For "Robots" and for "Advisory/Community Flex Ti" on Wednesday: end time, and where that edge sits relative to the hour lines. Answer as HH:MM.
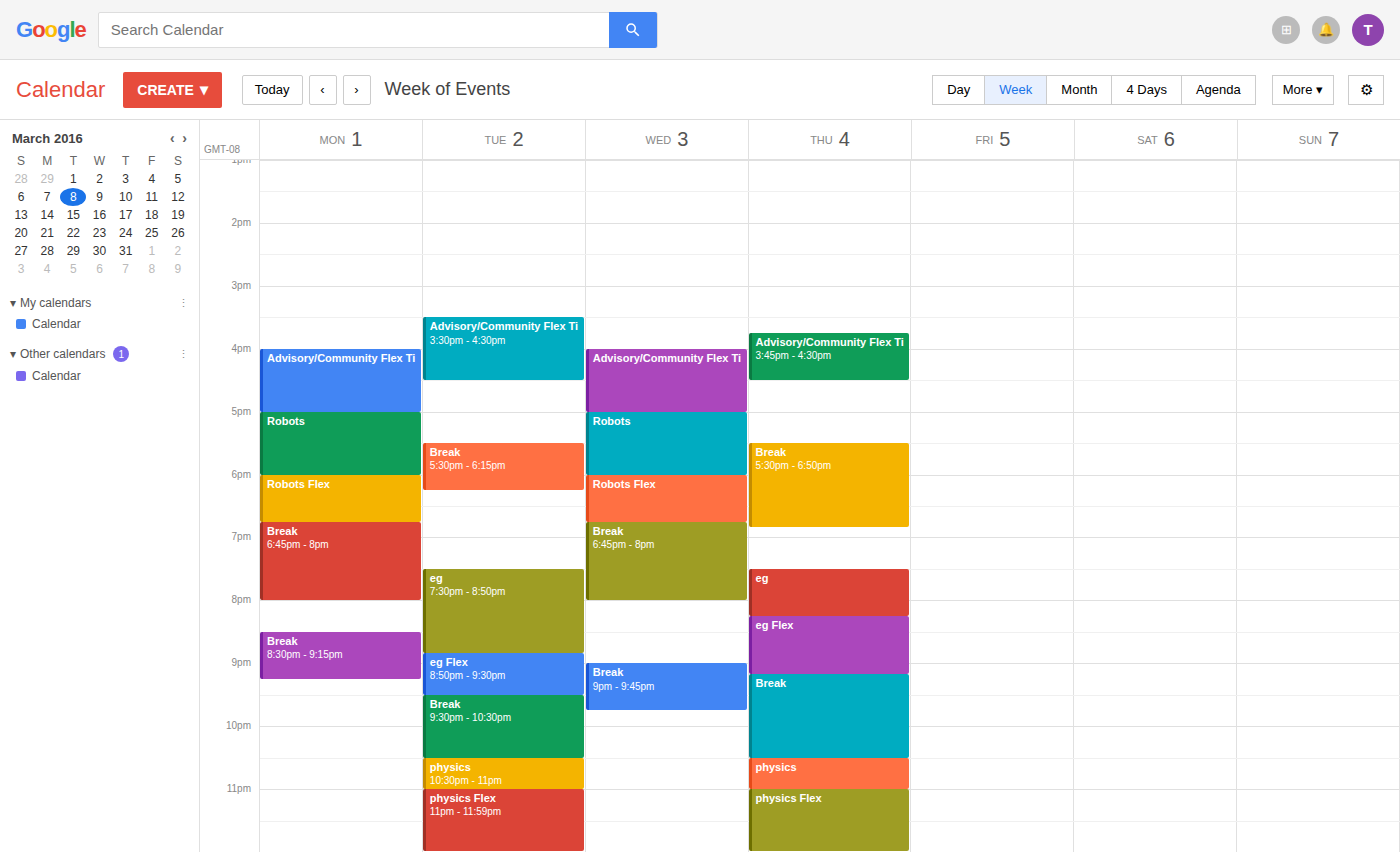
"Robots": 18:00, exactly on the 18:00 line. "Advisory/Community Flex Ti": 17:00, exactly on the 17:00 line.